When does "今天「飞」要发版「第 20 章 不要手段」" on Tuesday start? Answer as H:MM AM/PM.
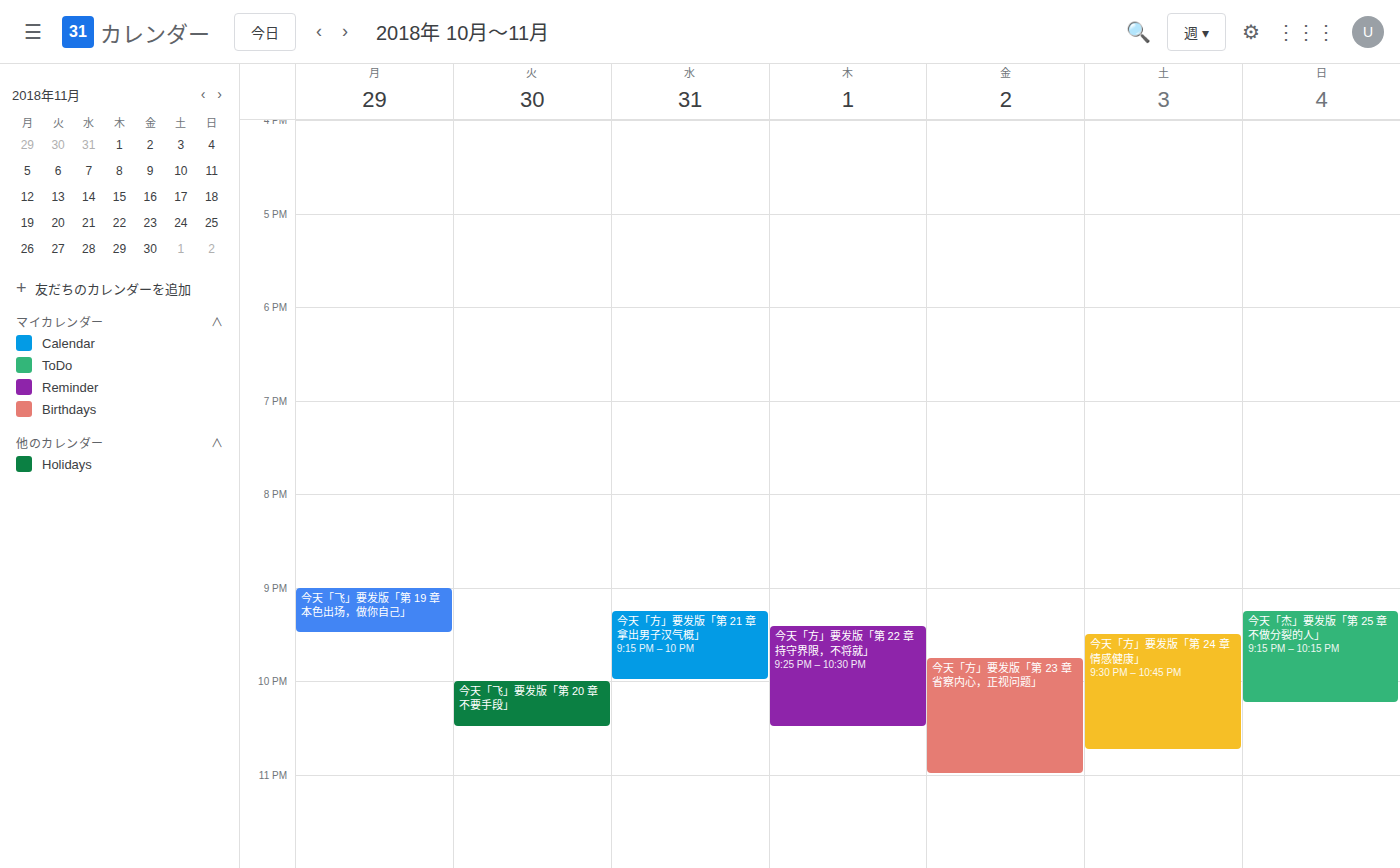
10:00 PM